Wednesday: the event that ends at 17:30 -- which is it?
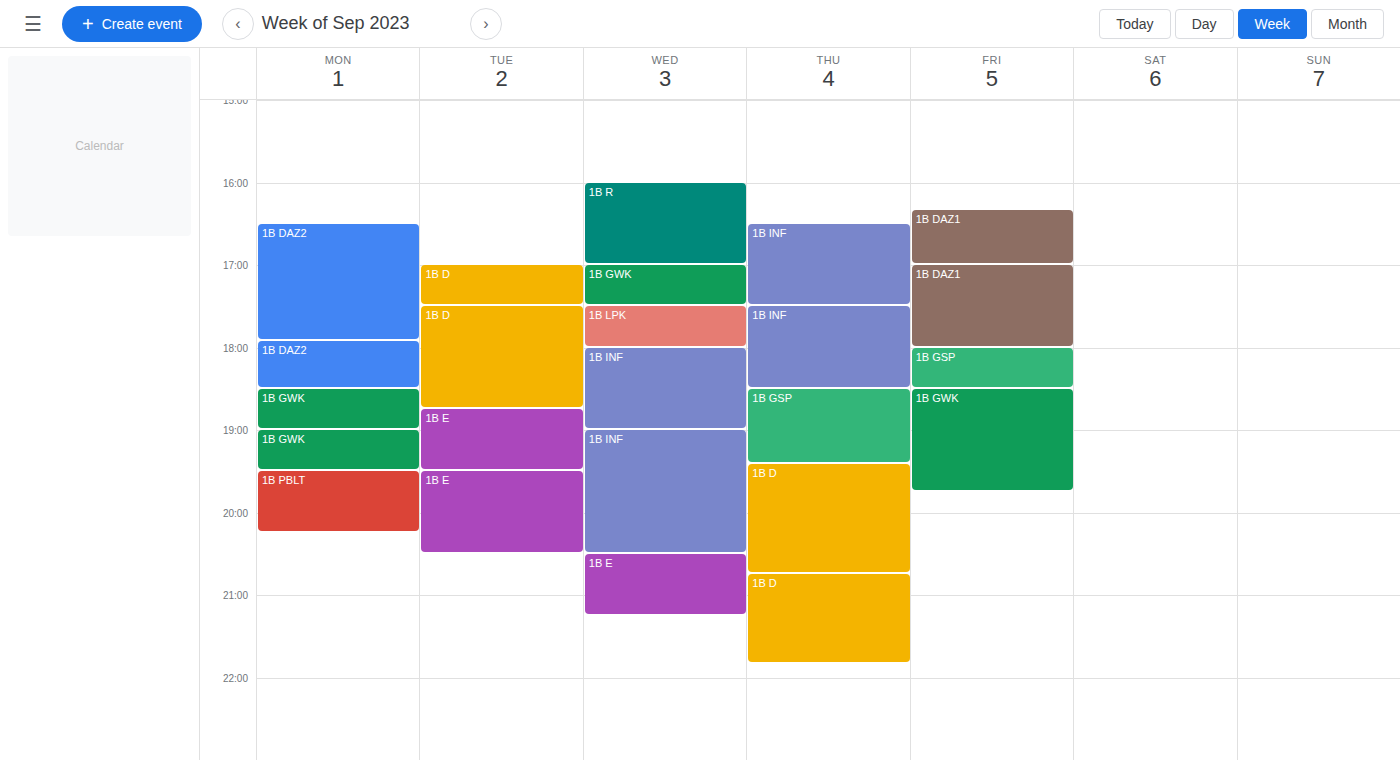
"1B GWK"